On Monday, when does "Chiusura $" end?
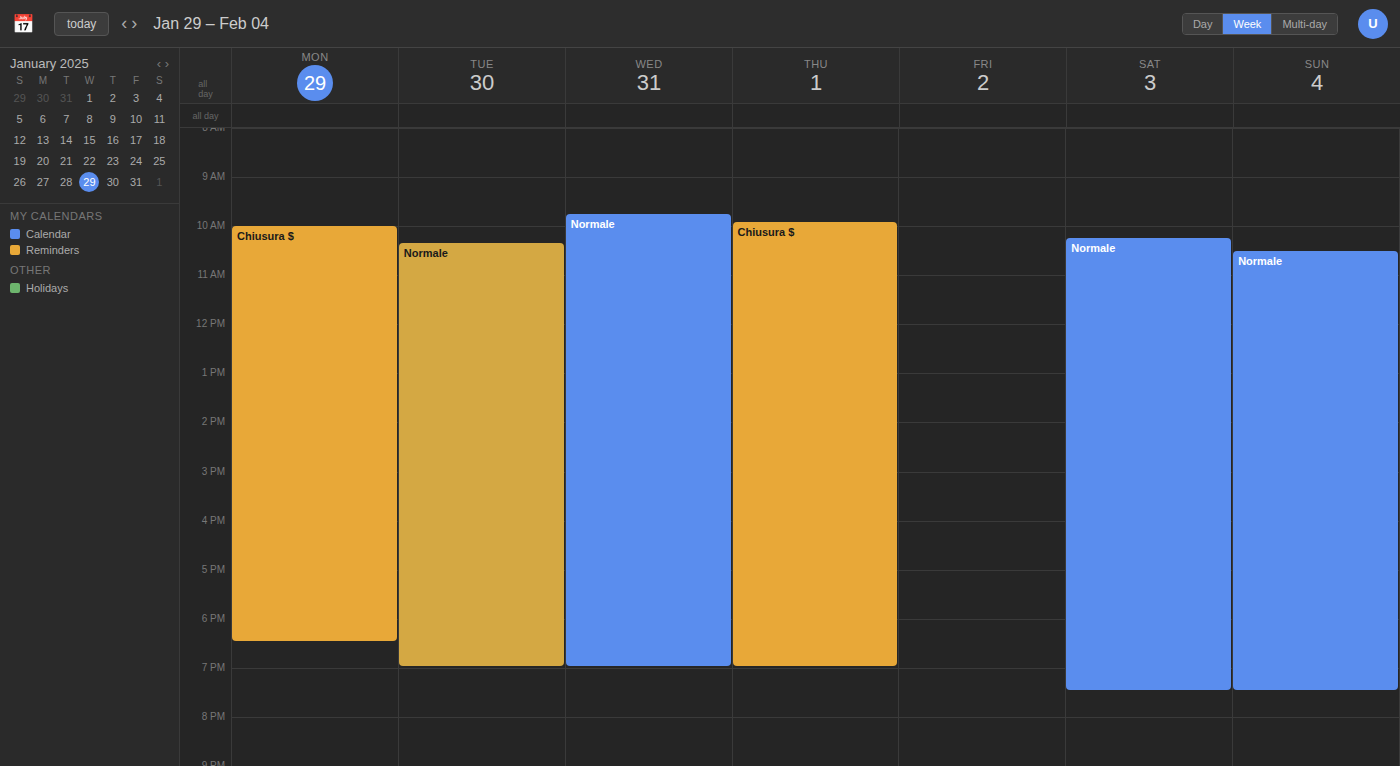
6:30 PM